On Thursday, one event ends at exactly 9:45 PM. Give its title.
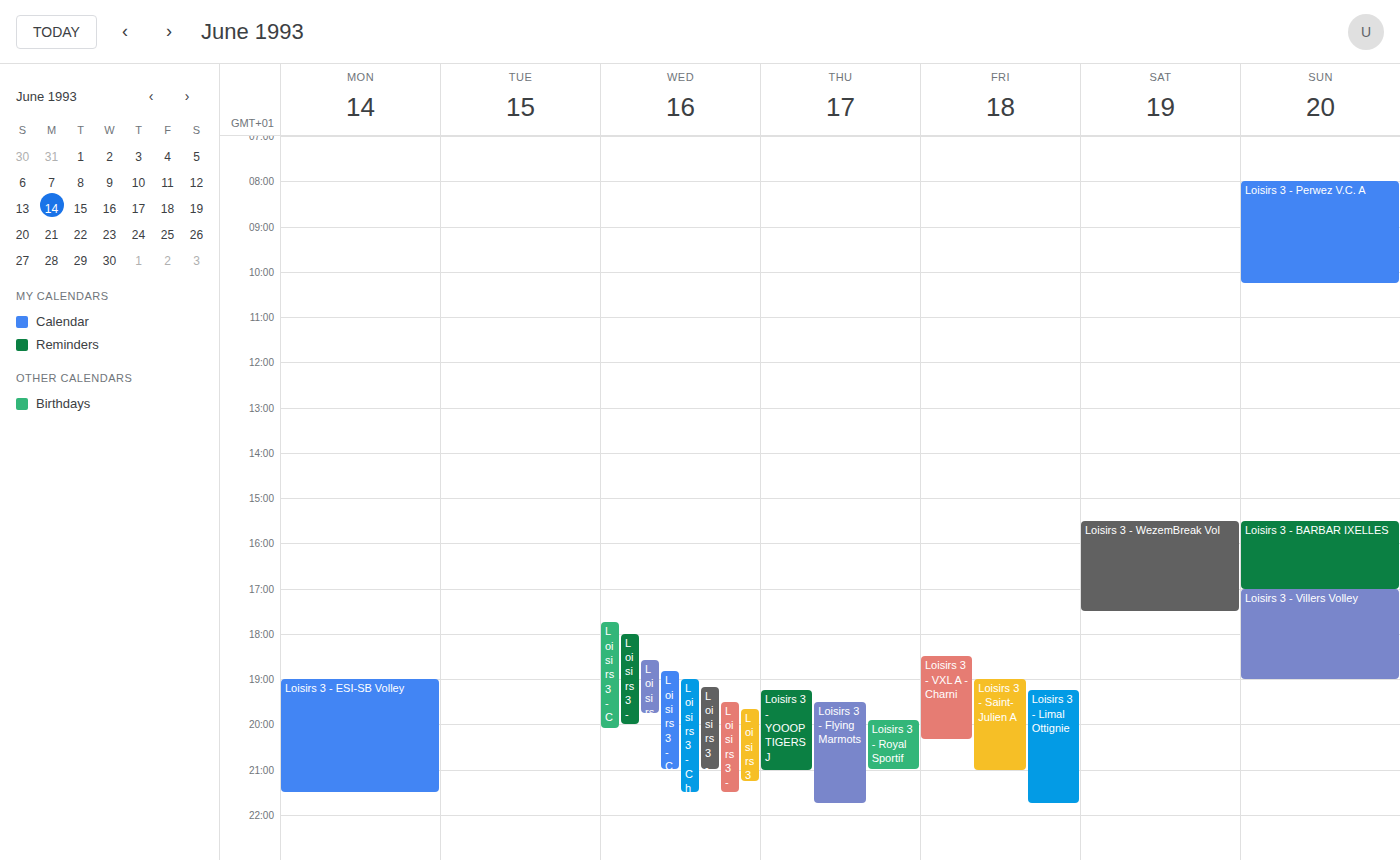
"Loisirs 3 - Flying Marmots"